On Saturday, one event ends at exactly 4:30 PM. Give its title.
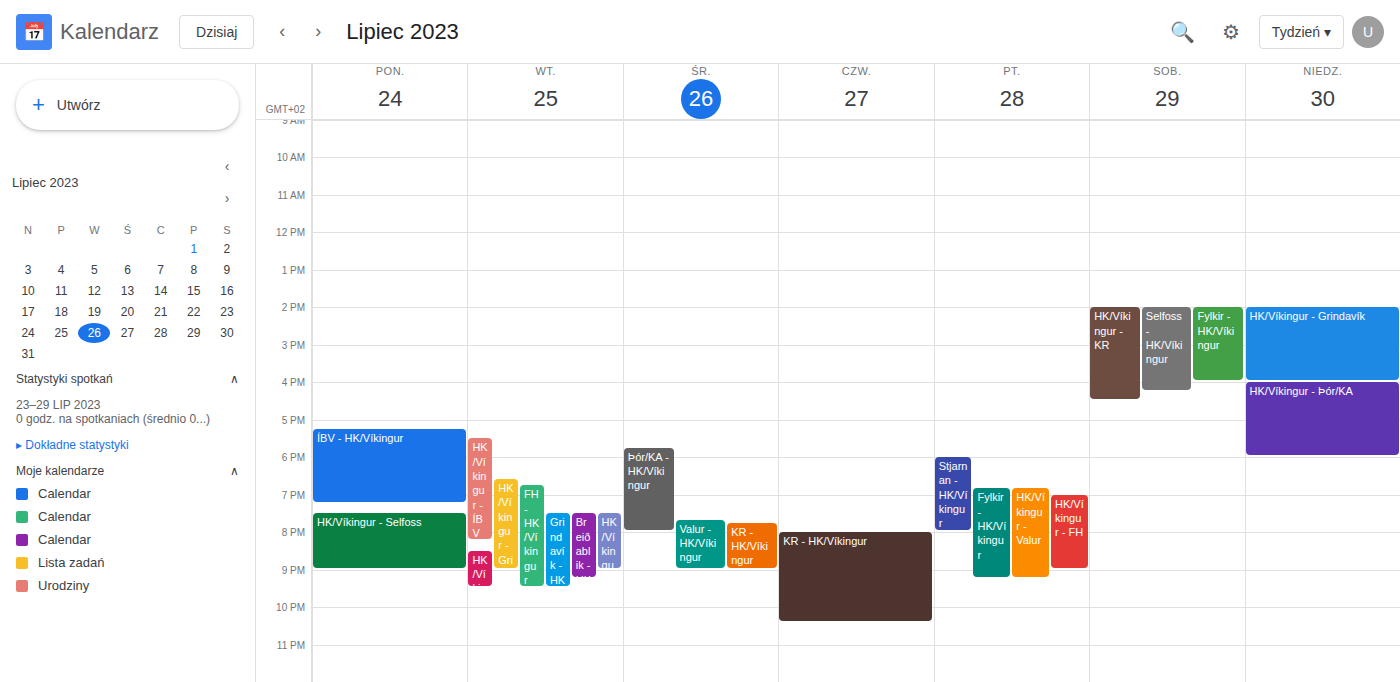
"HK/Víkingur - KR"